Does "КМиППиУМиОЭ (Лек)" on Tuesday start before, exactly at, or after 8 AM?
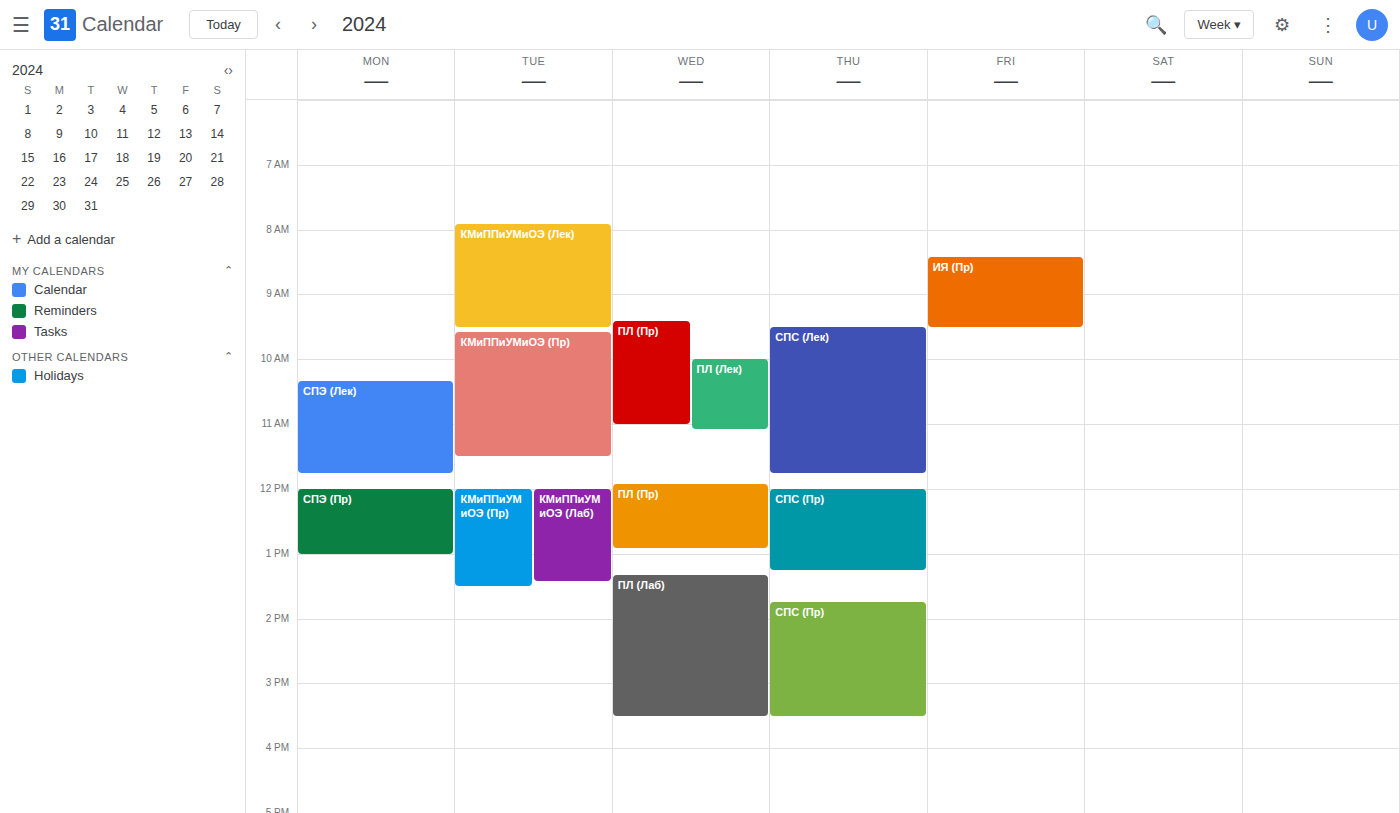
7:55 AM -- before 8 AM, 5 minutes above the 8 AM line.